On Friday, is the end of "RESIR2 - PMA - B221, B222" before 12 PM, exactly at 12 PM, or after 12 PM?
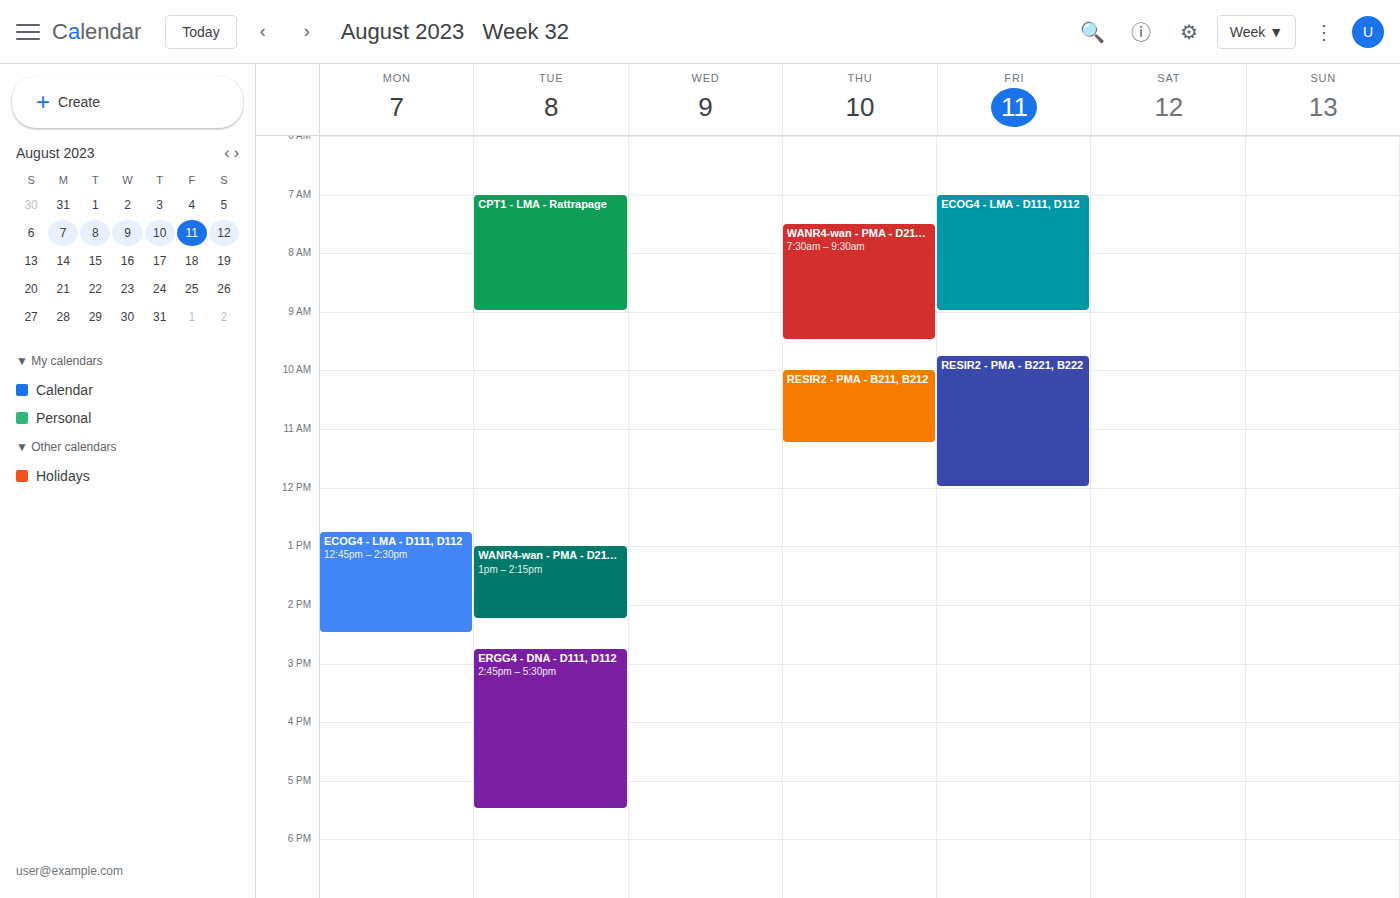
12:00 PM -- exactly at 12 PM, on the 12 PM line.